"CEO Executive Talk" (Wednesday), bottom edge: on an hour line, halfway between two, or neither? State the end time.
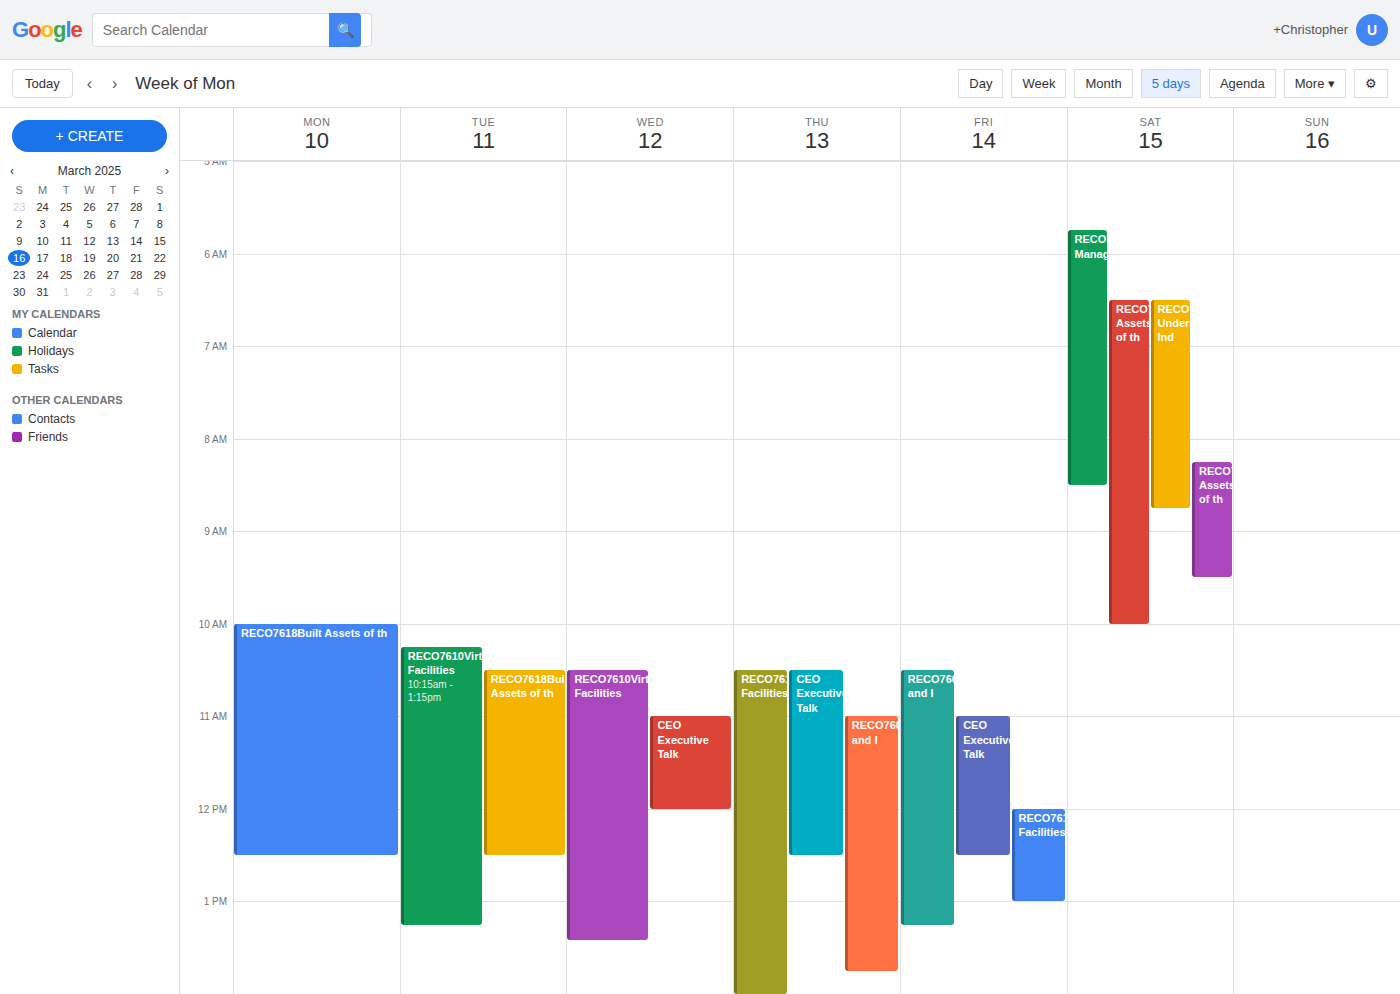
12:00 PM -- exactly on the 12 PM line.